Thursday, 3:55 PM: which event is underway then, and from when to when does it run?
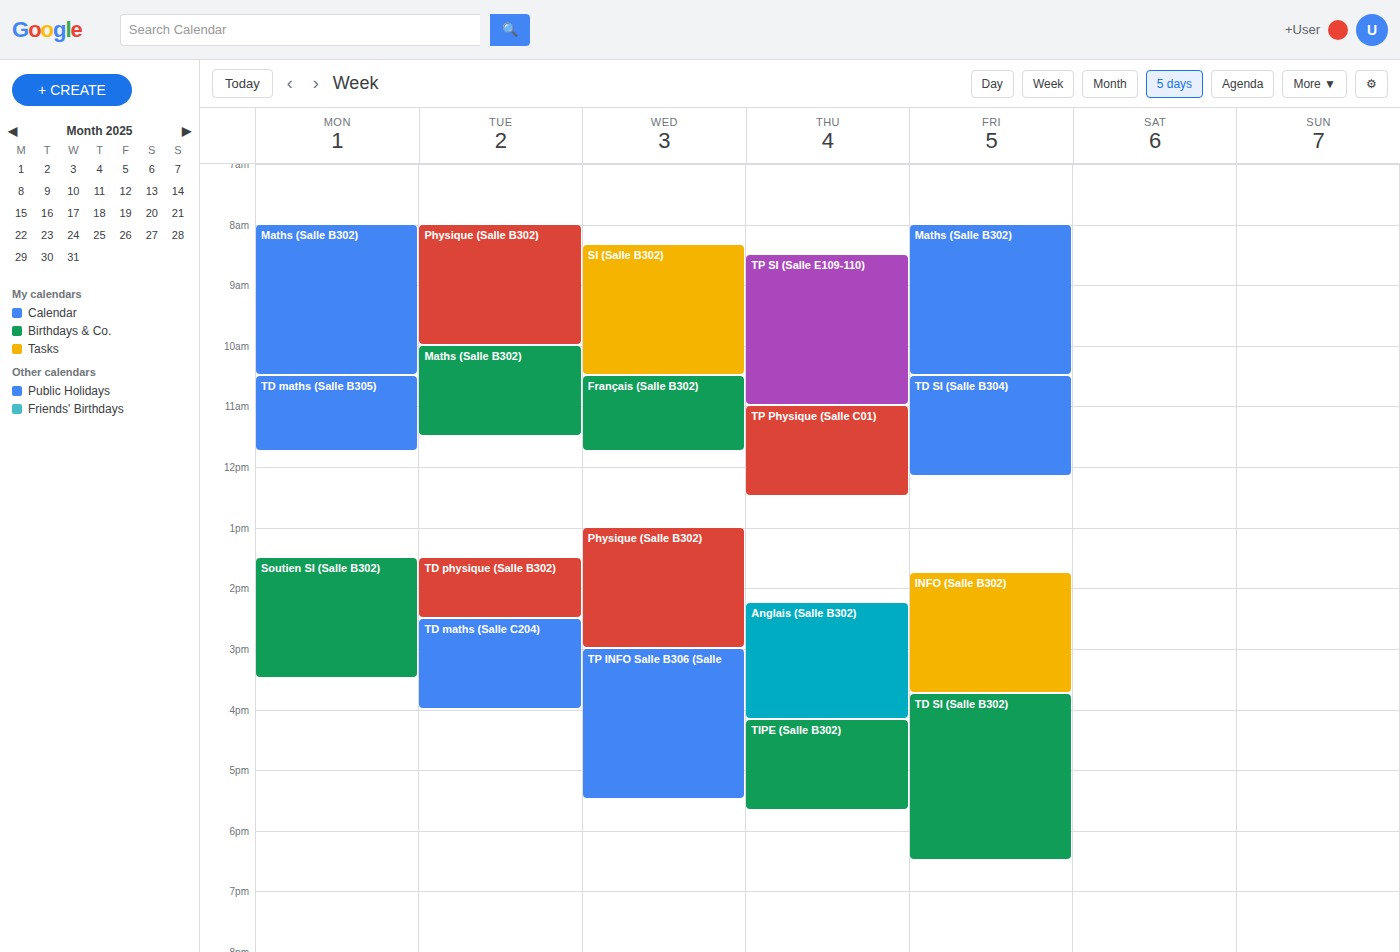
"Anglais (Salle B302)", 2:15 PM to 4:10 PM